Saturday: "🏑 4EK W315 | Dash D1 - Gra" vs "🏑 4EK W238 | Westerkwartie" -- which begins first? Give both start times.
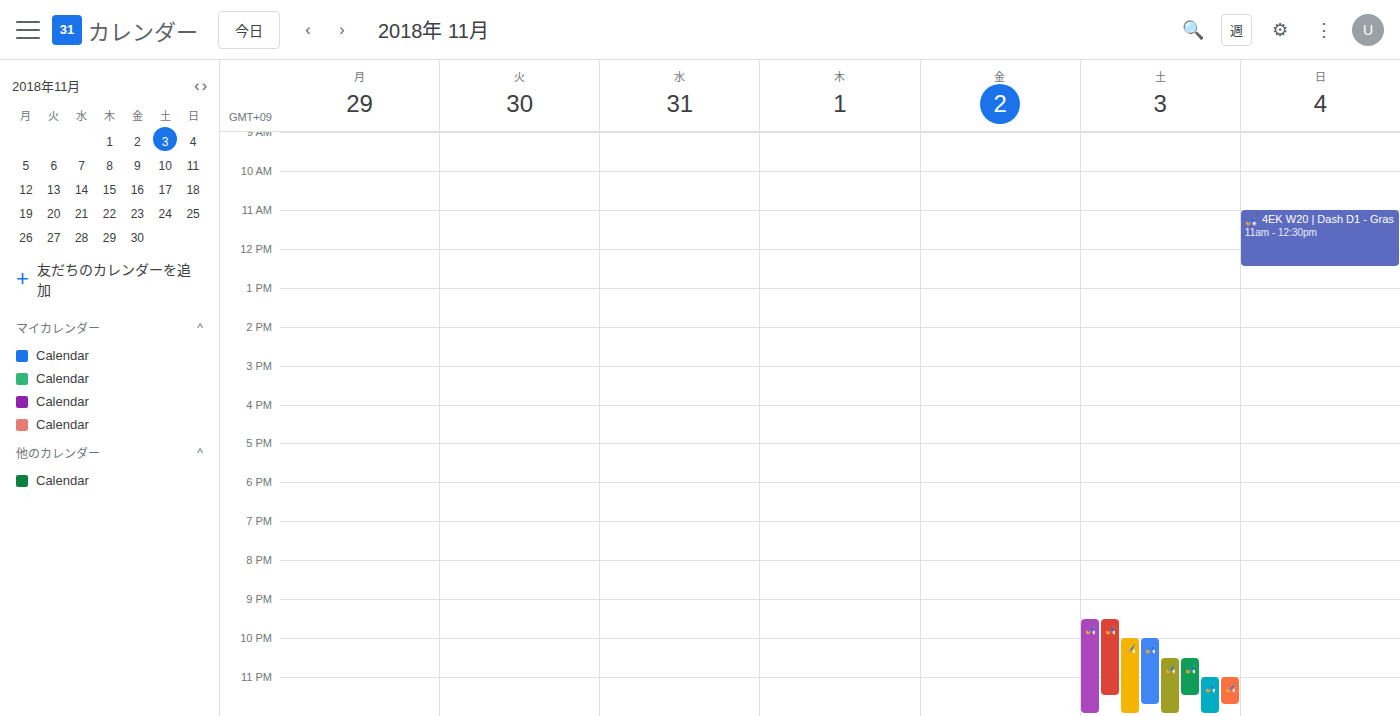
"🏑 4EK W315 | Dash D1 - Gra" 10:30 PM; "🏑 4EK W238 | Westerkwartie" 11:00 PM.